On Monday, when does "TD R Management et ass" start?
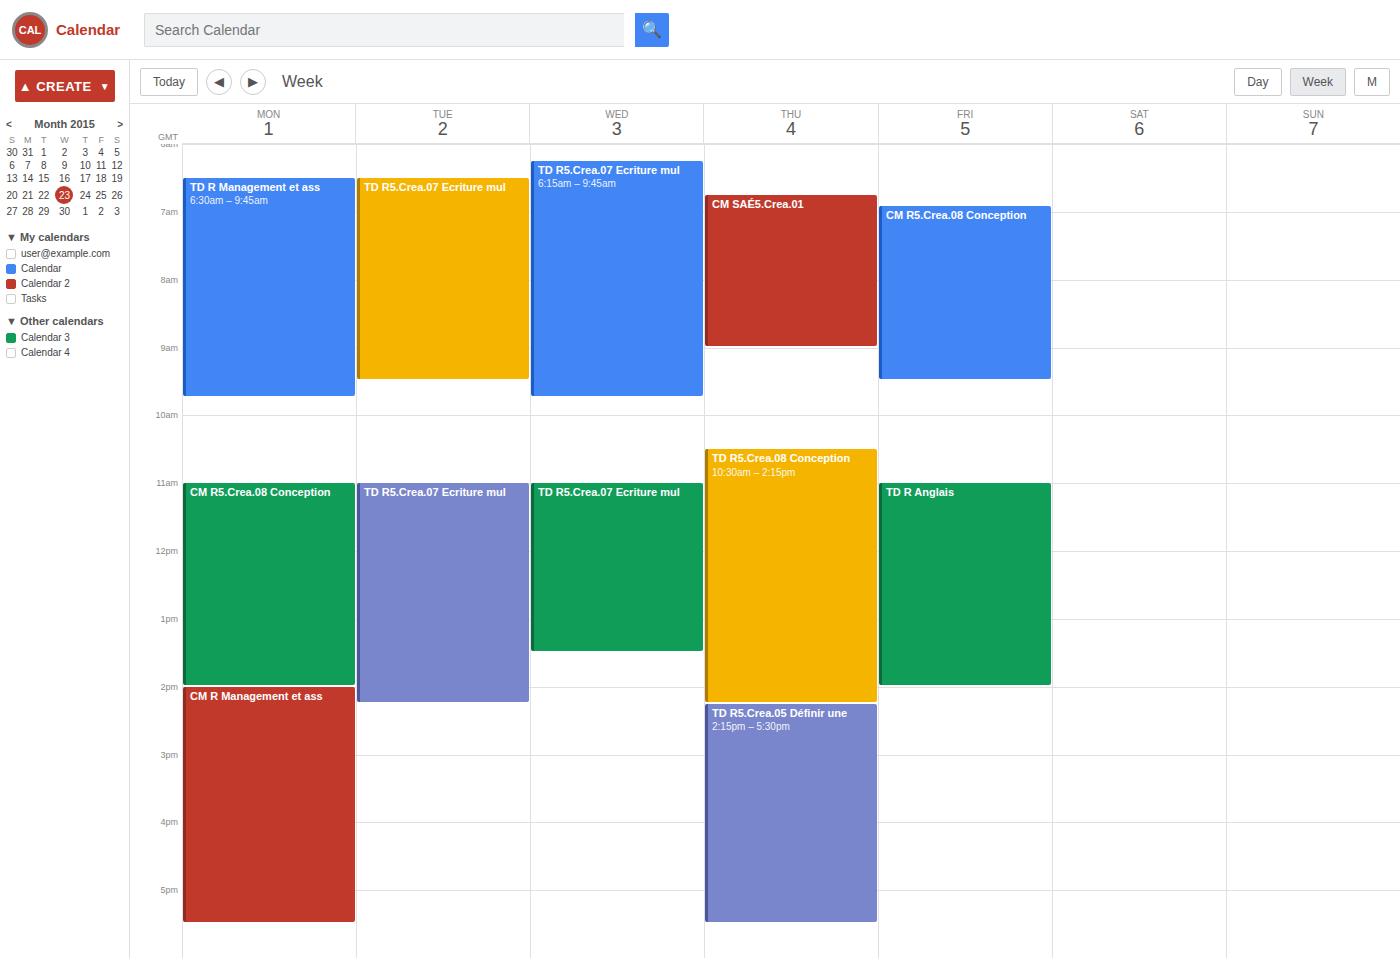
6:30 AM